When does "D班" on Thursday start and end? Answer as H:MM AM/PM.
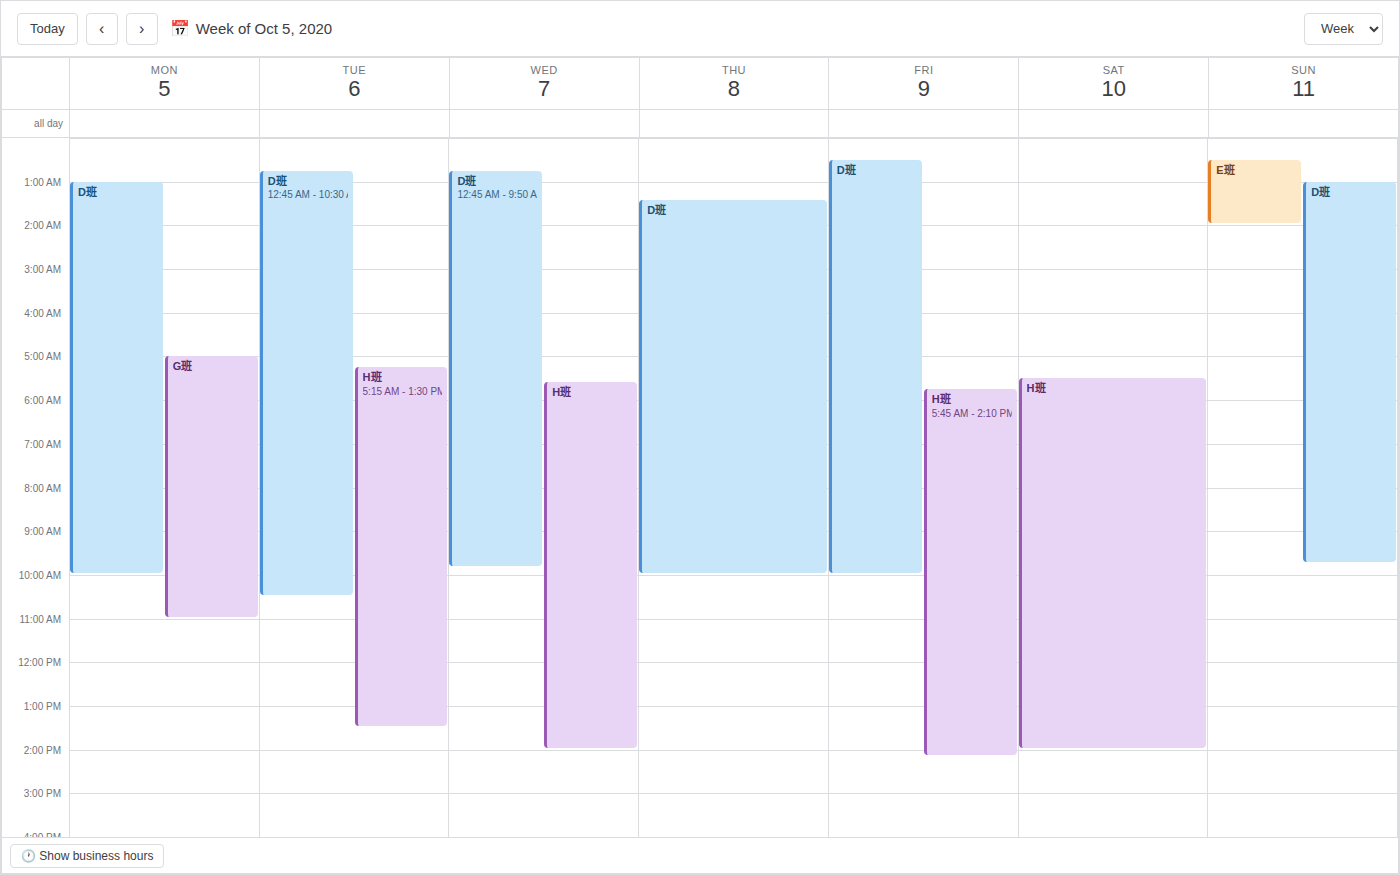
1:25 AM to 10:00 AM